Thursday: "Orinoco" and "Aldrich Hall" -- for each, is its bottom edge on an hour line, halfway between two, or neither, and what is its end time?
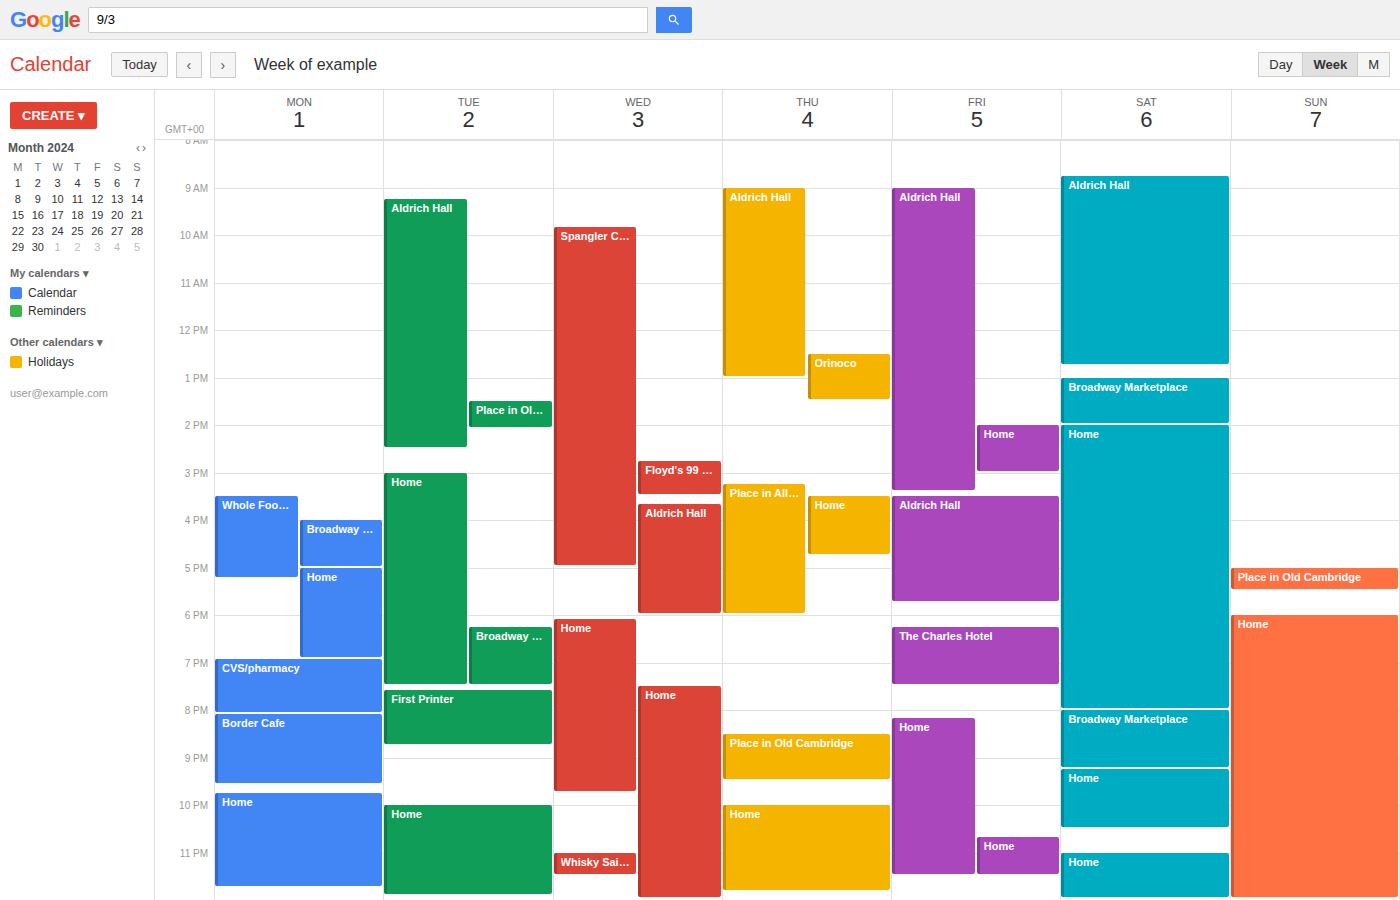
"Orinoco": 1:30 PM, halfway between the 1 PM and 2 PM lines. "Aldrich Hall": 1:00 PM, exactly on the 1 PM line.